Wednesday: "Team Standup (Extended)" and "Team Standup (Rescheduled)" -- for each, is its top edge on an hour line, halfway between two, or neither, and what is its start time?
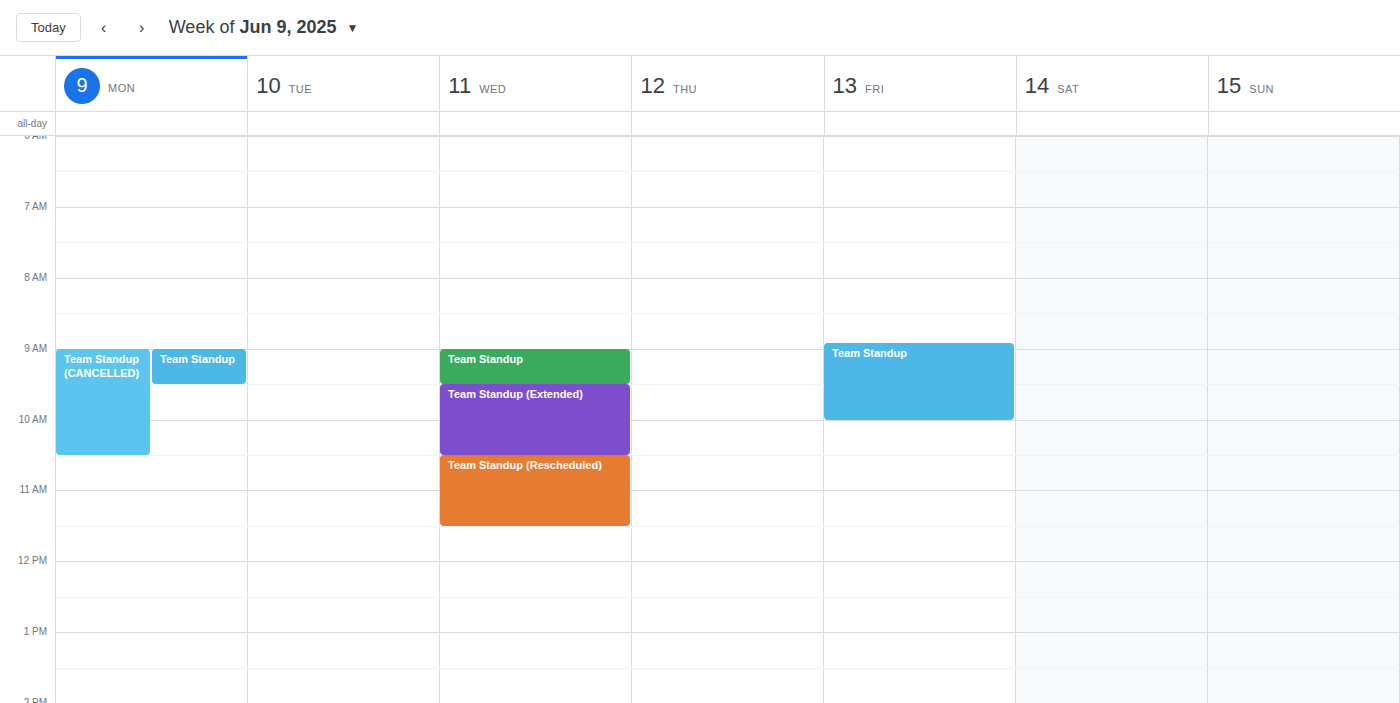
"Team Standup (Extended)": 9:30 AM, halfway between the 9 AM and 10 AM lines. "Team Standup (Rescheduled)": 10:30 AM, halfway between the 10 AM and 11 AM lines.